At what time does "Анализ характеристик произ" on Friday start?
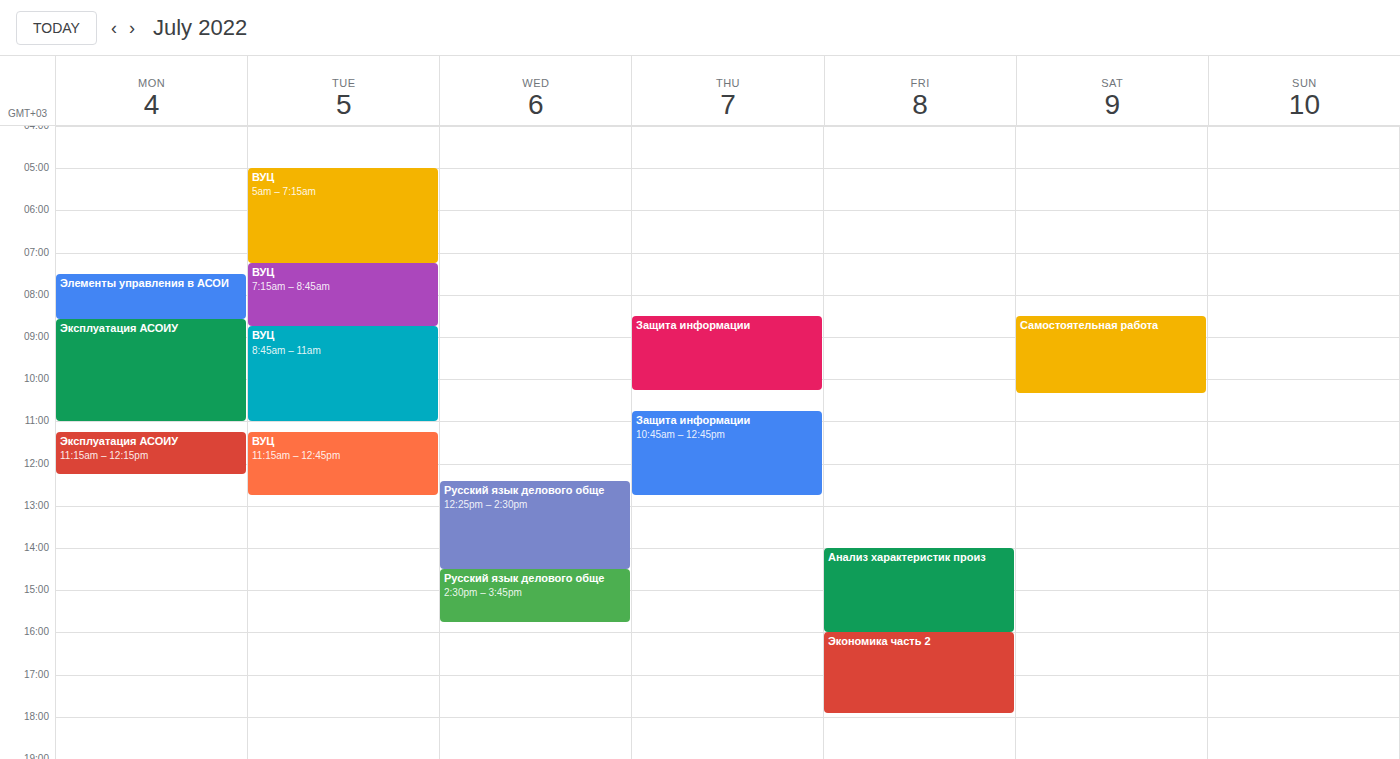
2:00 PM